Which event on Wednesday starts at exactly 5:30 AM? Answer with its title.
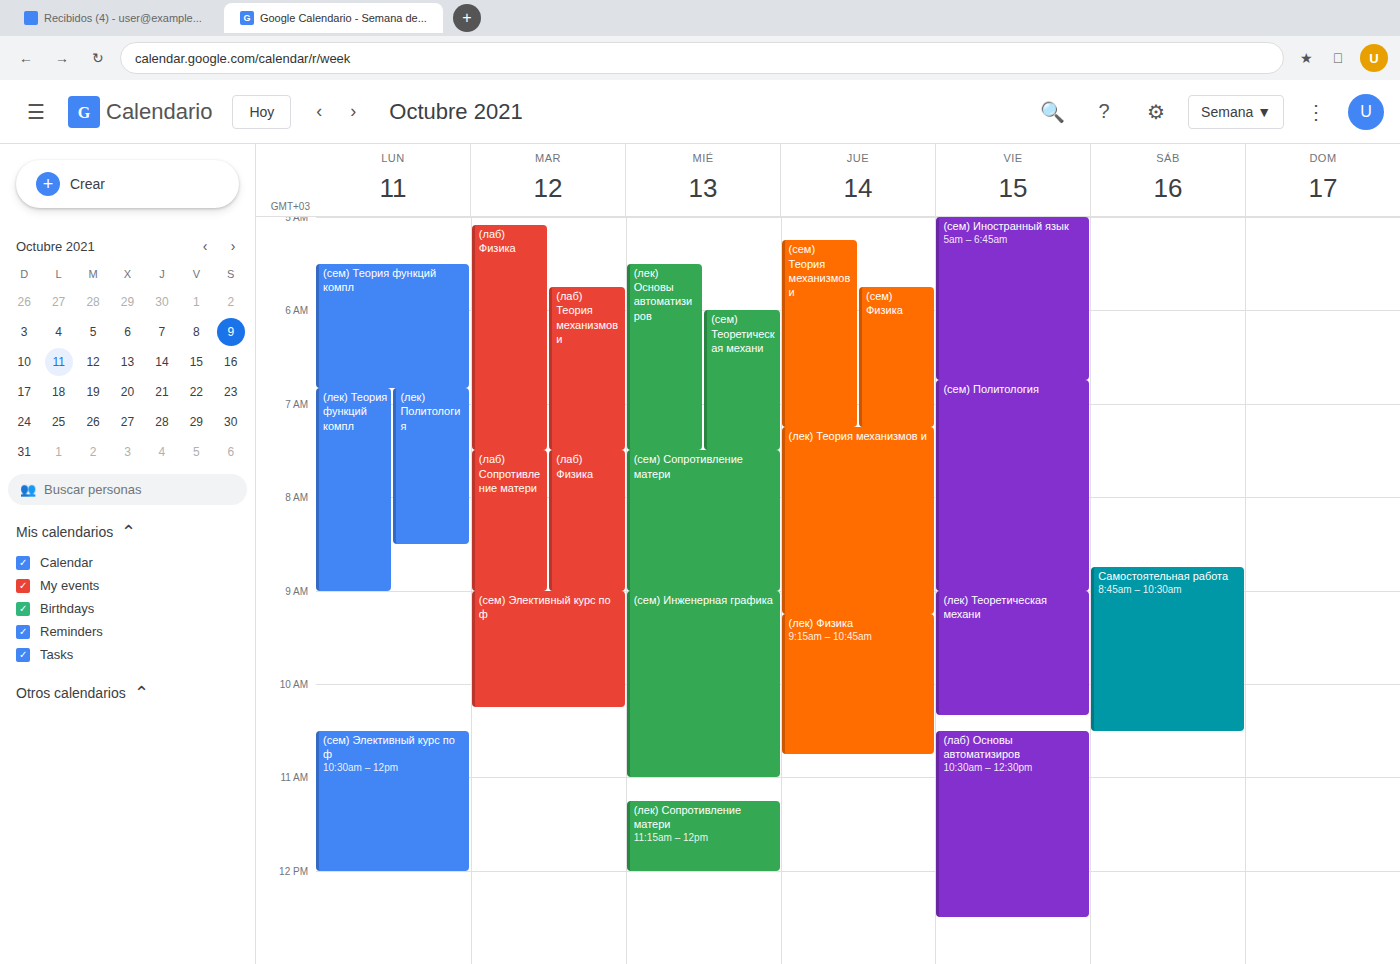
"(лек) Основы автоматизиров"